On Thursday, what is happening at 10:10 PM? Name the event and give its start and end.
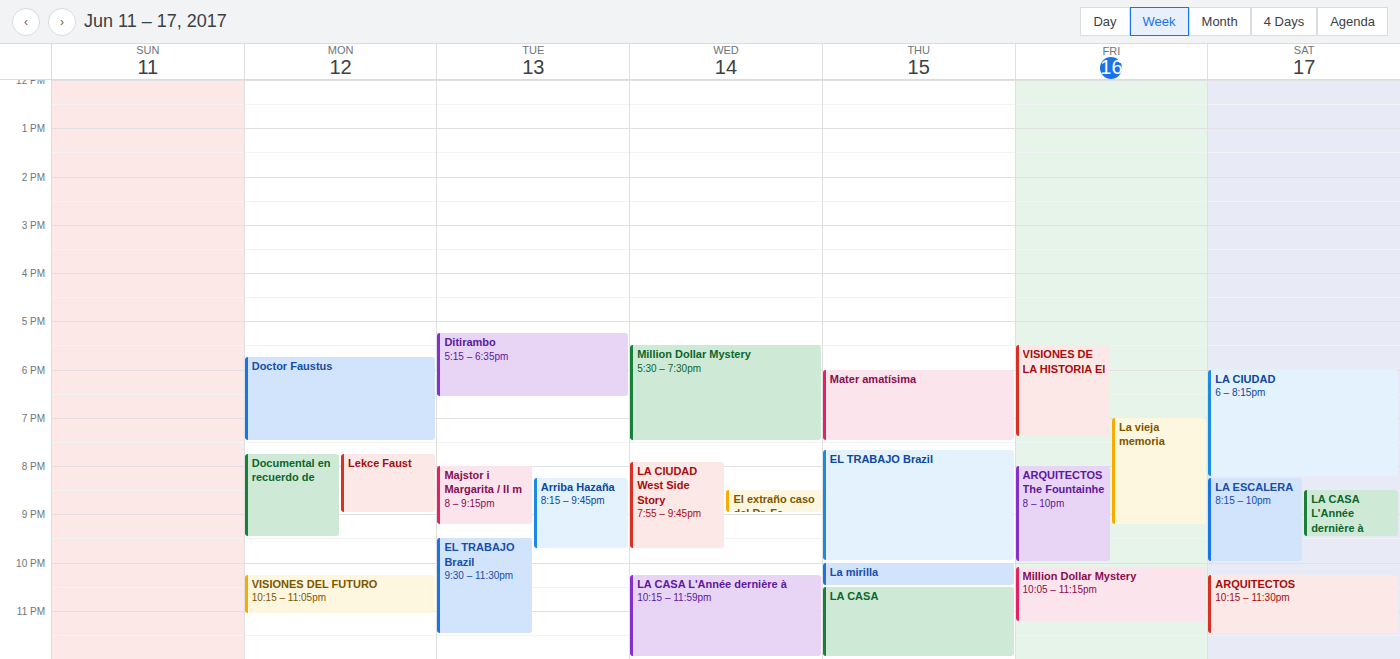
"La mirilla", 10:00 PM to 10:30 PM